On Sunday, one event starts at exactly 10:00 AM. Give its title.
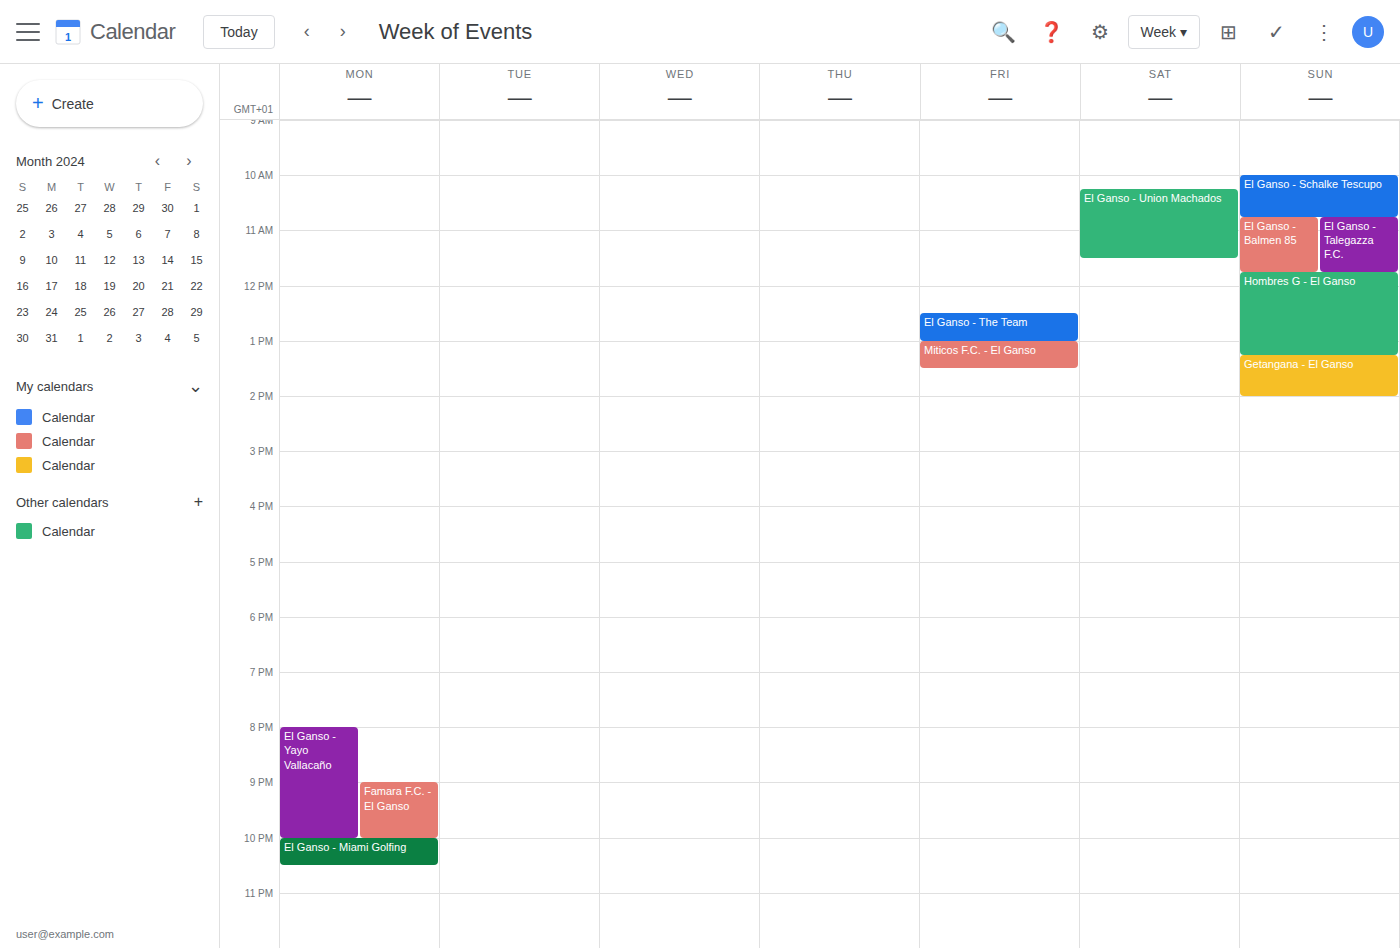
"El Ganso - Schalke Tescupo"